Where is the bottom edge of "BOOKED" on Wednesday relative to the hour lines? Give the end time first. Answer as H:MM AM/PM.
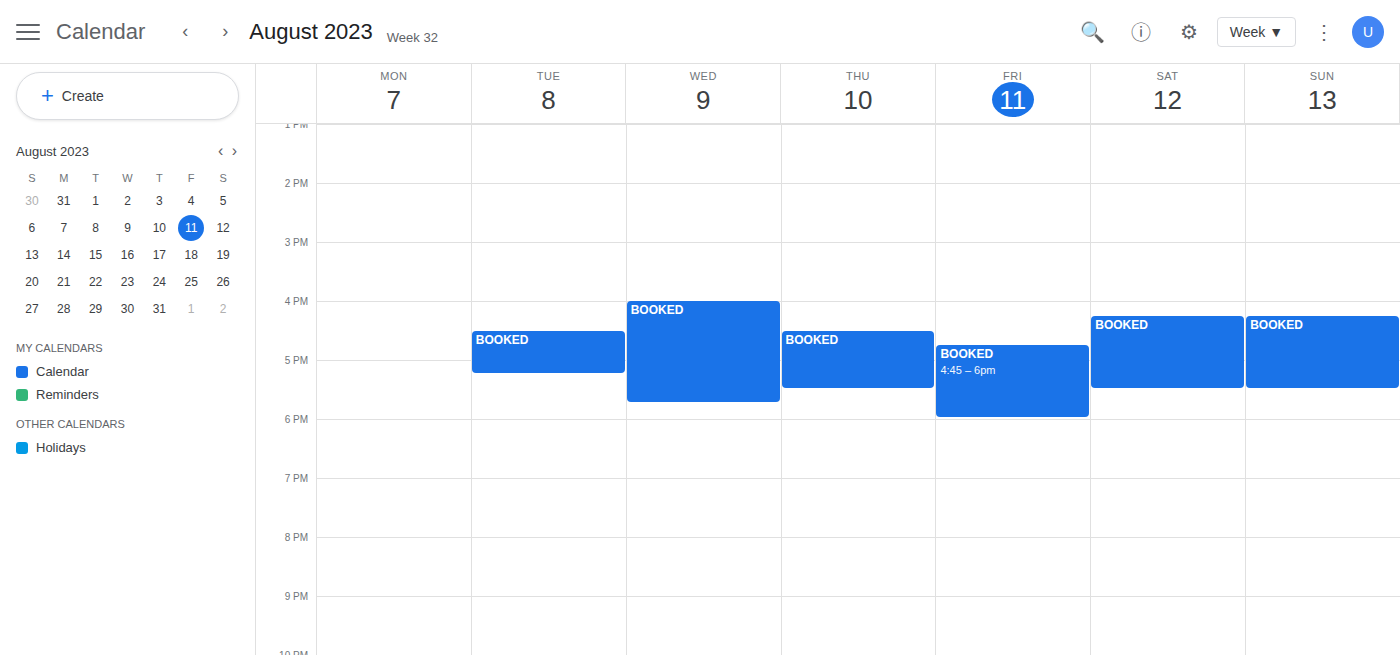
5:45 PM -- neither: three quarters of the way from the 5 PM line to the 6 PM line.